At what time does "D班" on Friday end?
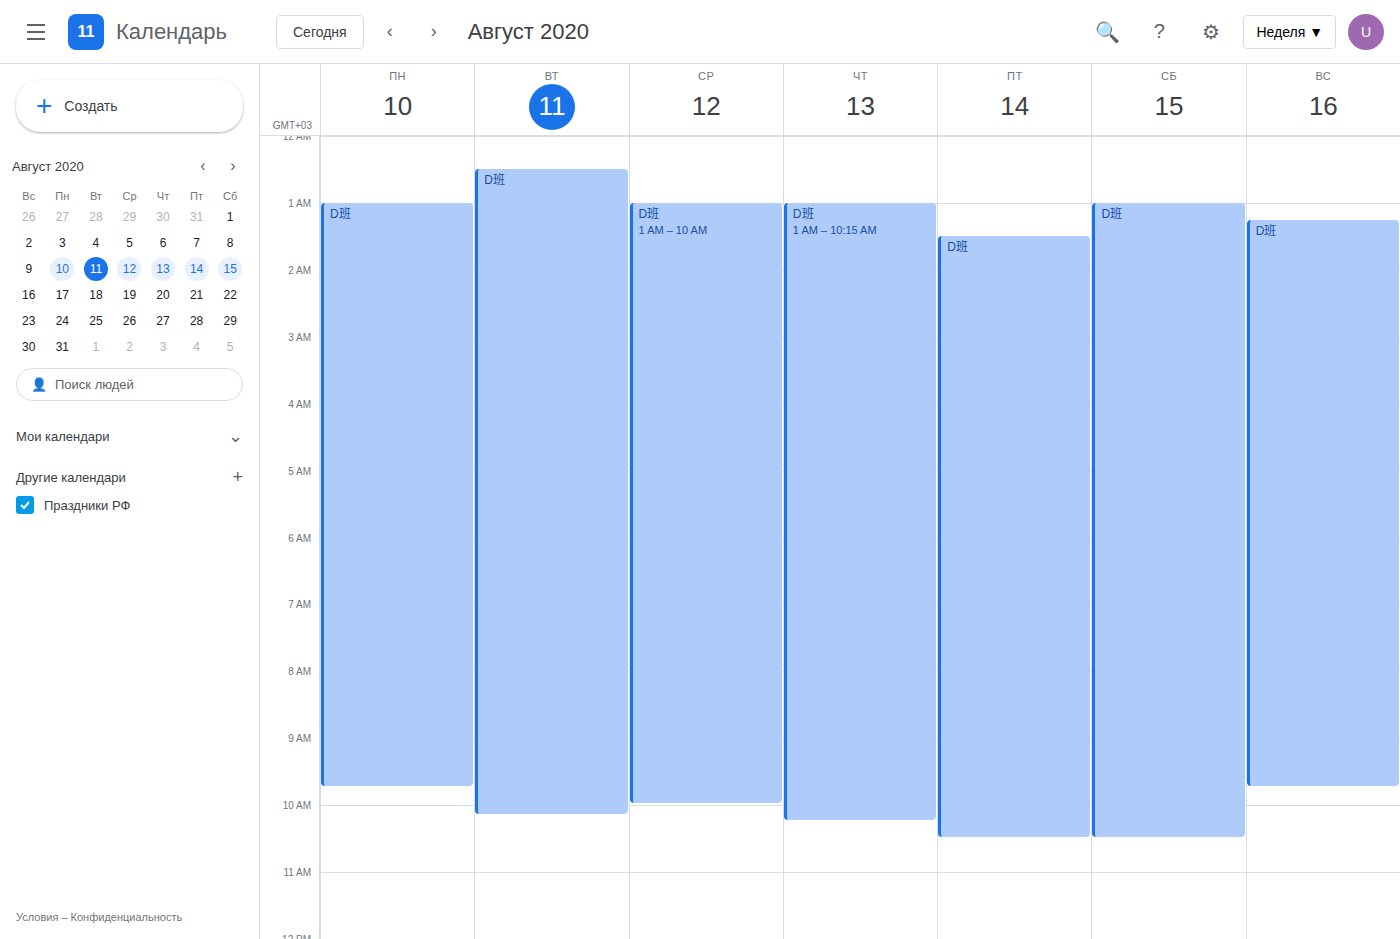
10:30 AM